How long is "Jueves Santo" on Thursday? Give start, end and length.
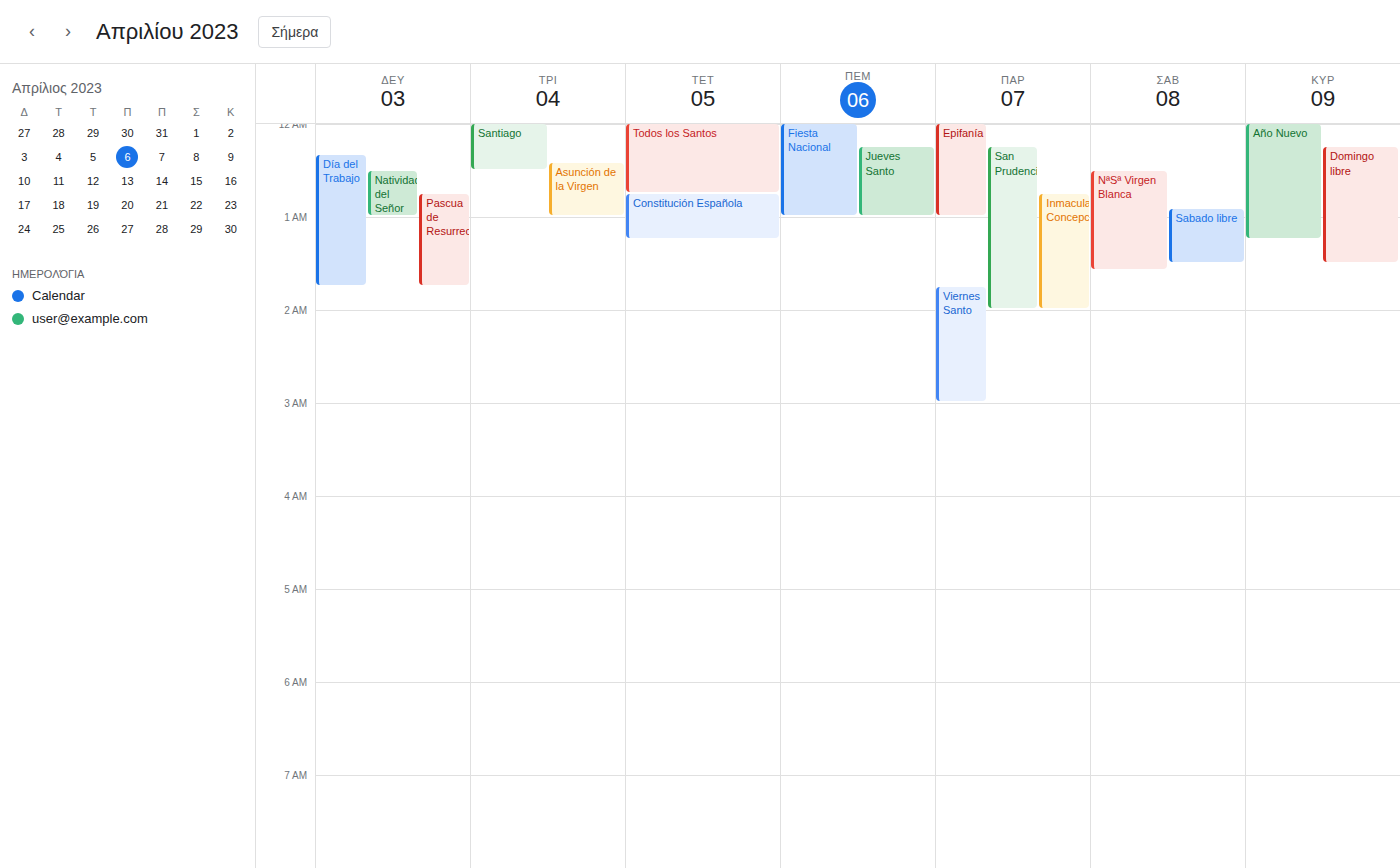
12:15 AM to 1:00 AM, 45 minutes